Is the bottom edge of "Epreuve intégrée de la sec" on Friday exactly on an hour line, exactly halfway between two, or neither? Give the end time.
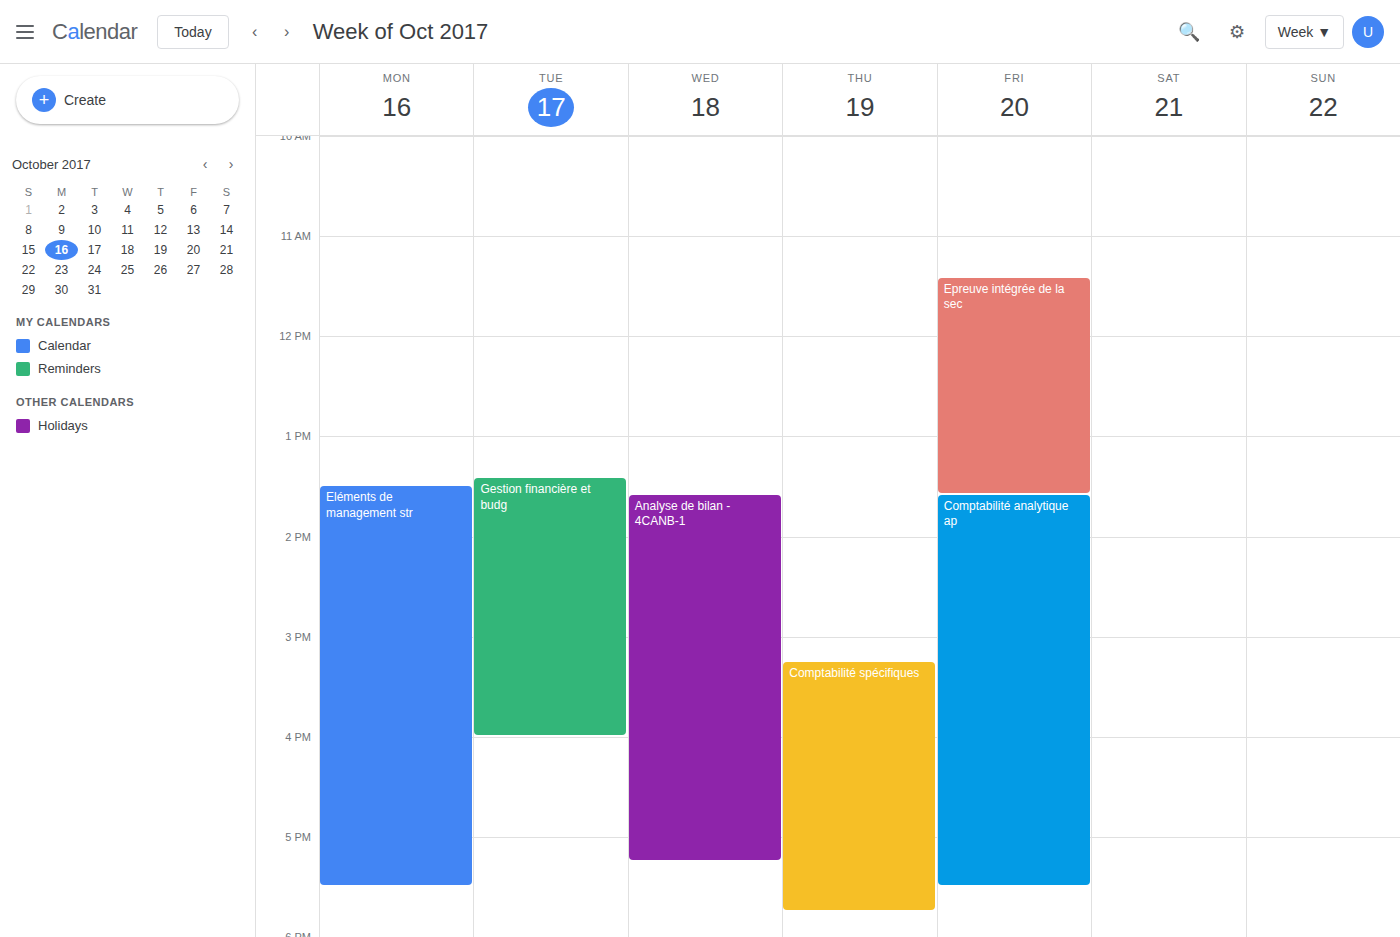
1:35 PM -- neither: 35 minutes below the 1 PM line and 25 minutes above the 2 PM line.